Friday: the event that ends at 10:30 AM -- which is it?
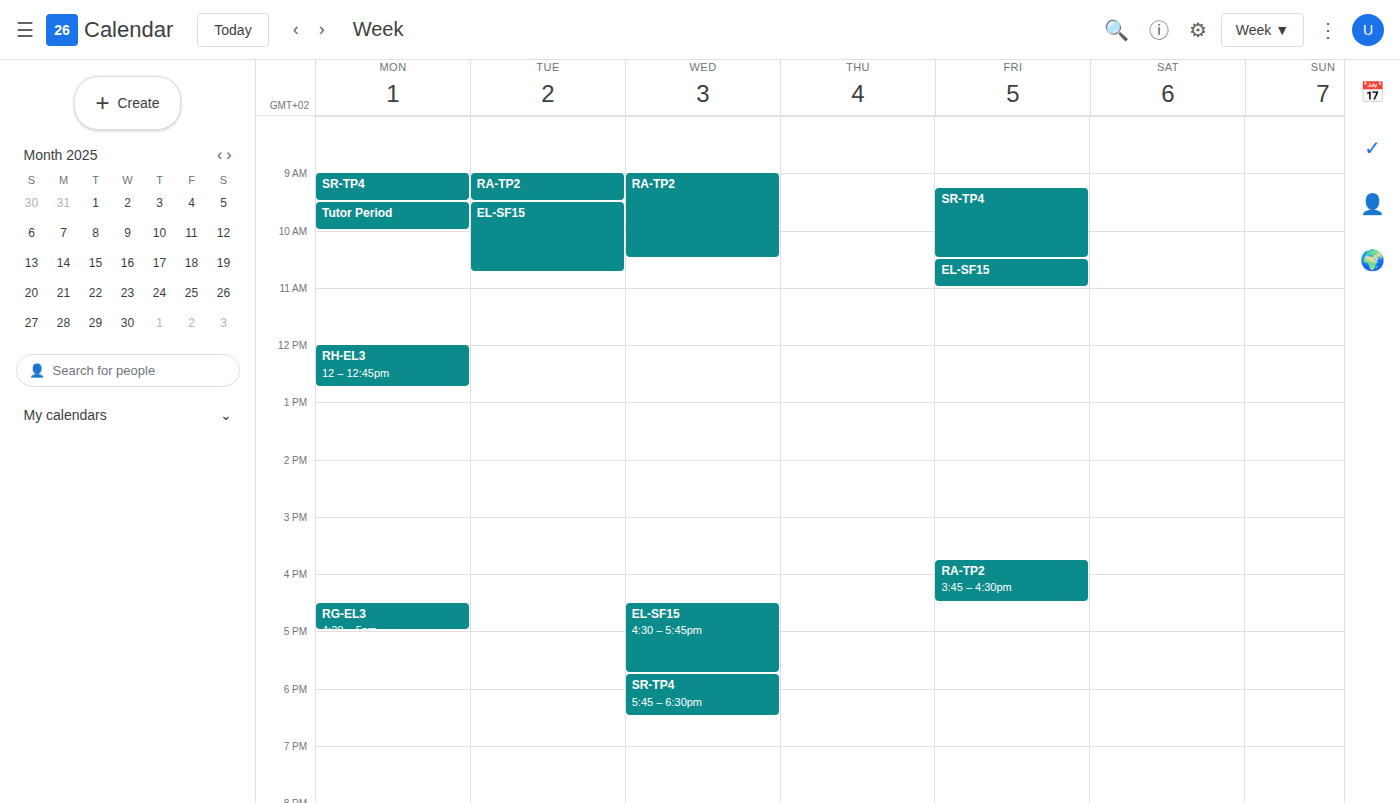
"SR-TP4"